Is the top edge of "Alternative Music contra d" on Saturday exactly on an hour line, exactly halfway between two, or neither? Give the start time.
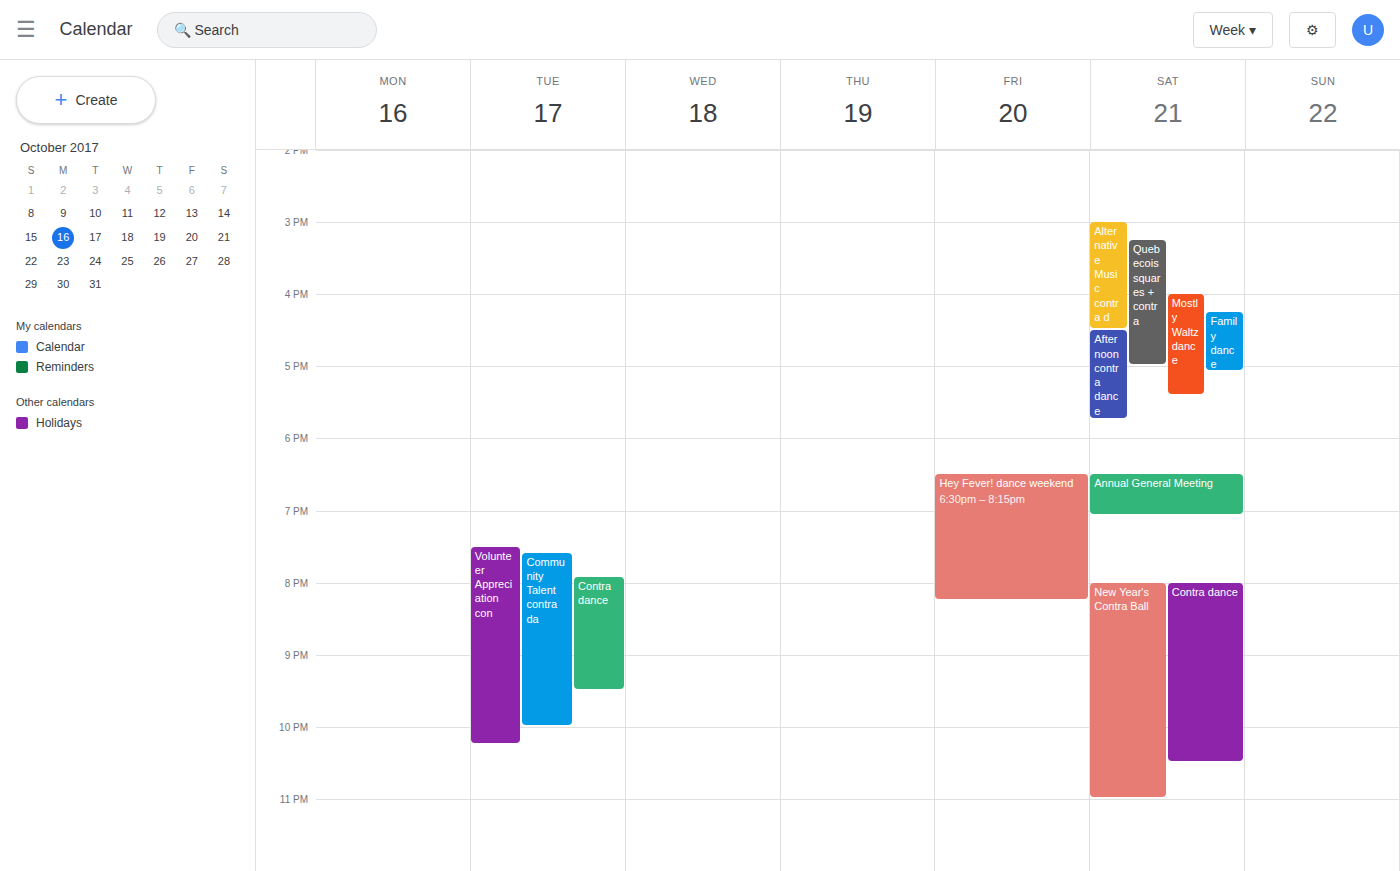
15:00 -- exactly on the 15:00 line.